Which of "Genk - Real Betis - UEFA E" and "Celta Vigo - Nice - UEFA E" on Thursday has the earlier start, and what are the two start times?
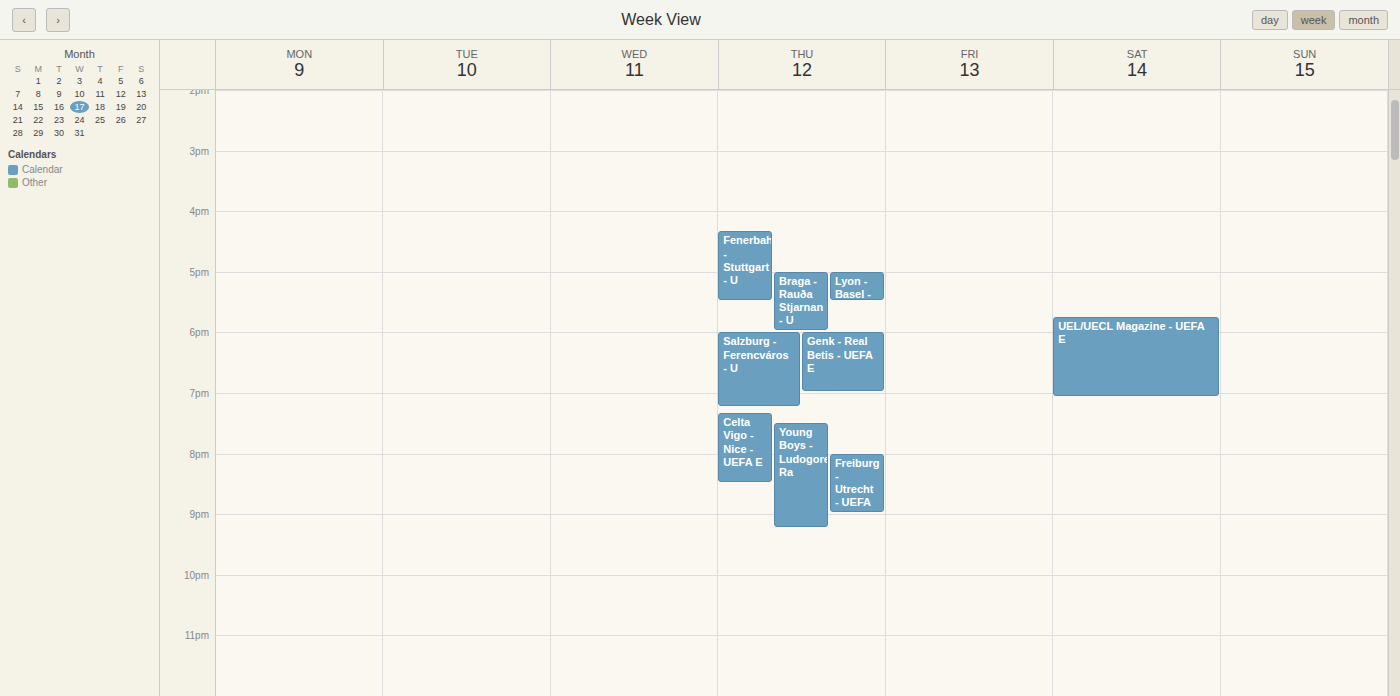
"Genk - Real Betis - UEFA E" 6:00 PM; "Celta Vigo - Nice - UEFA E" 7:20 PM.